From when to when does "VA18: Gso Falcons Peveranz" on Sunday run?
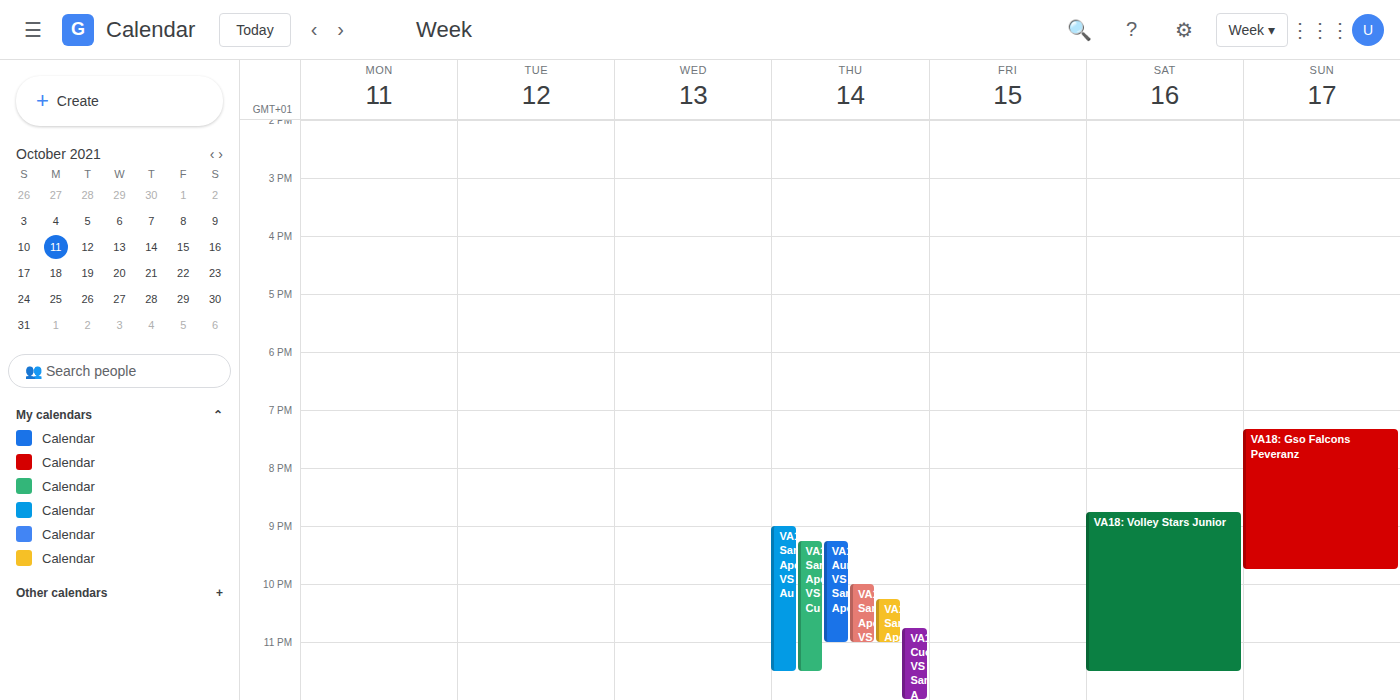
19:20 to 21:45